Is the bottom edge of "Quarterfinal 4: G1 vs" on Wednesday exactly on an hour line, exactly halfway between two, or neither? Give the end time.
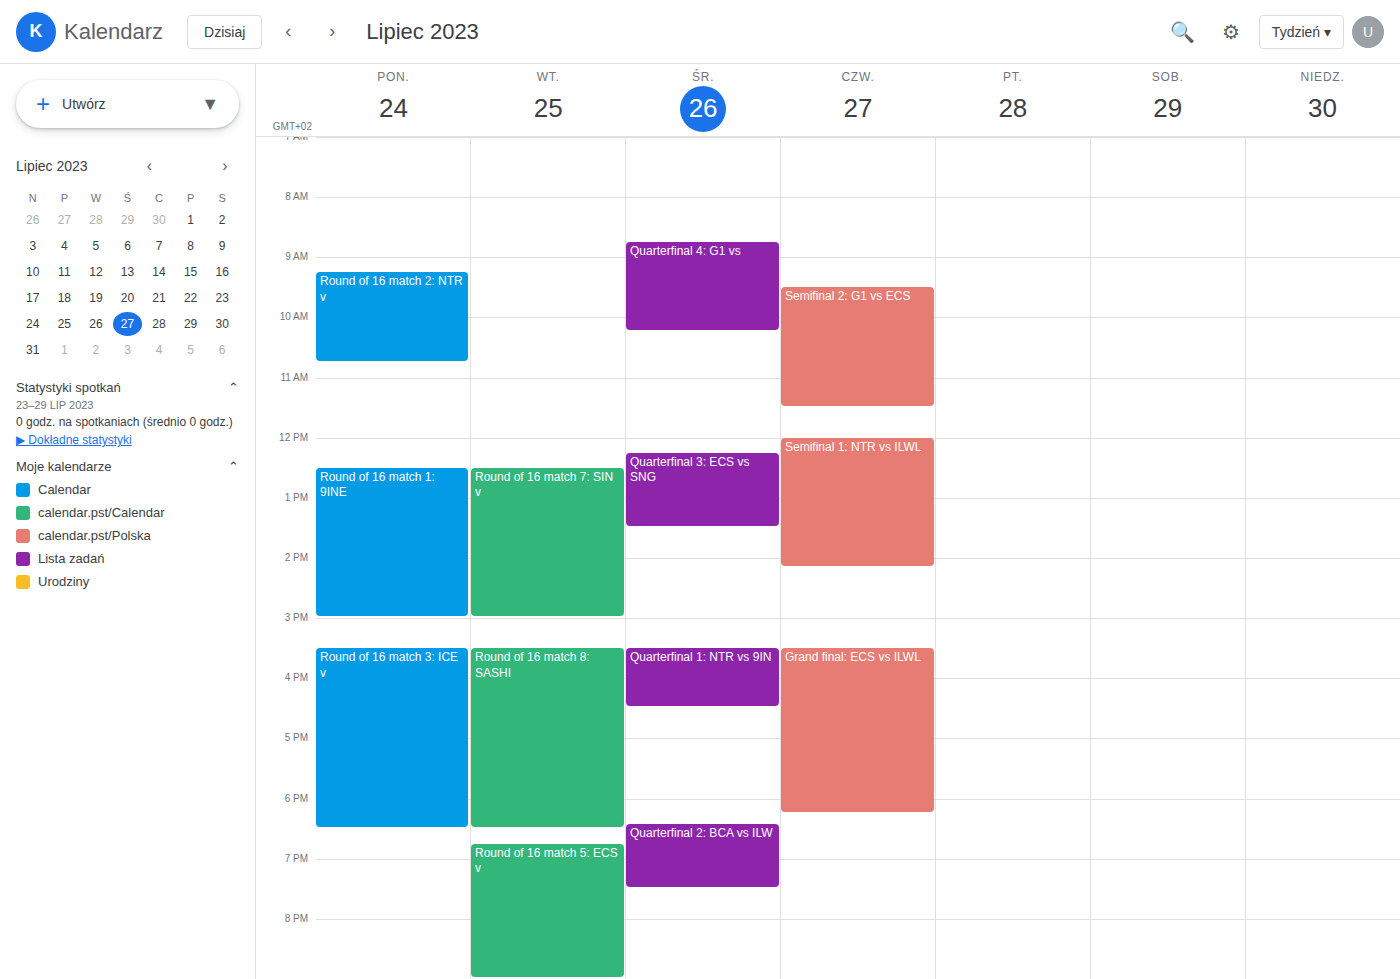
10:15 AM -- neither: a quarter of the way from the 10 AM line to the 11 AM line.